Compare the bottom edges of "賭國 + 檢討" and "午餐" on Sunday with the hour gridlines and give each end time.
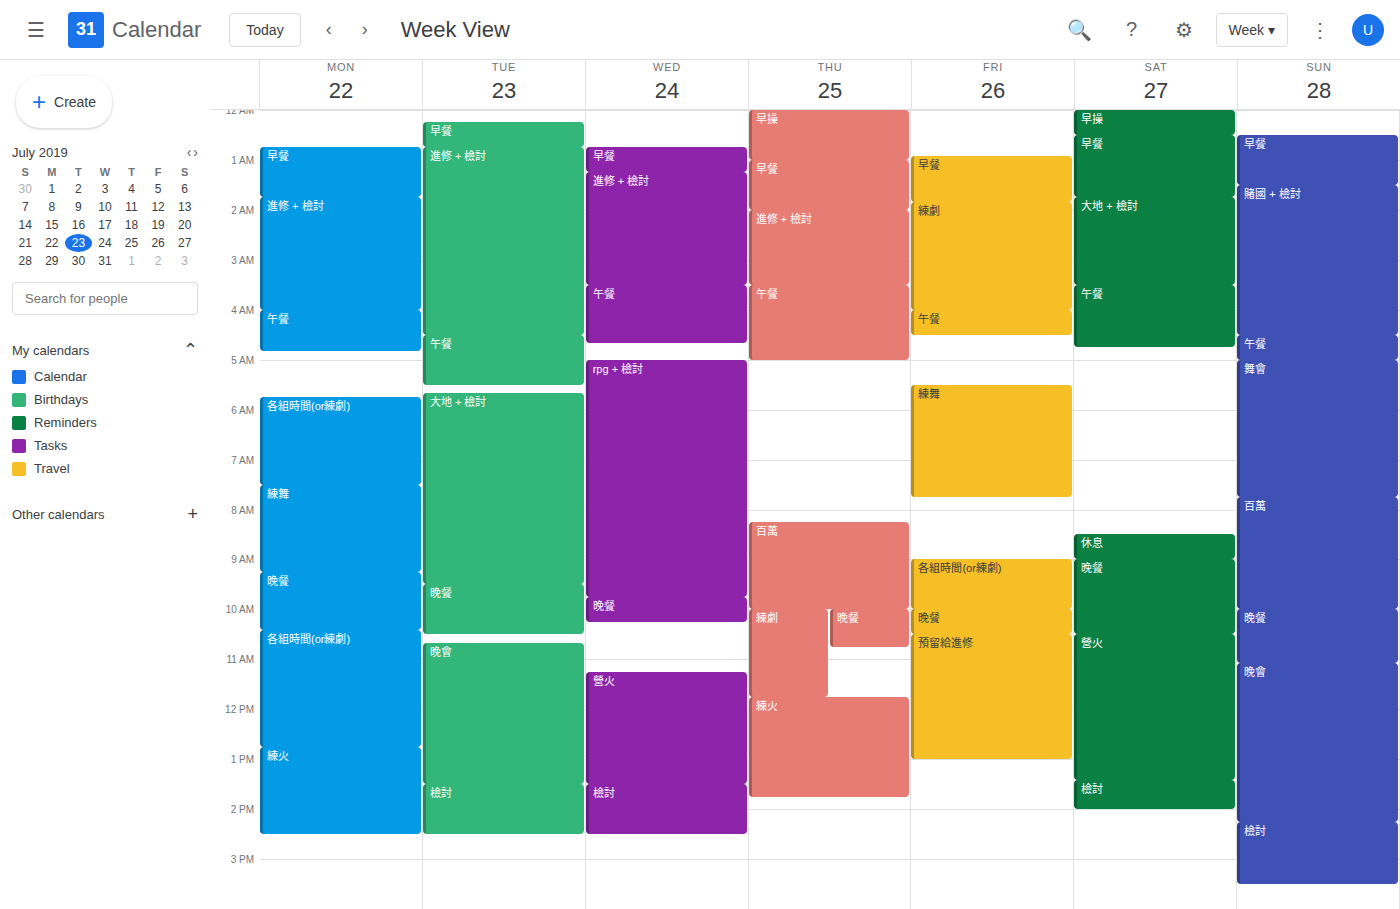
"賭國 + 檢討": 4:30 AM, halfway between the 4 AM and 5 AM lines. "午餐": 5:00 AM, exactly on the 5 AM line.